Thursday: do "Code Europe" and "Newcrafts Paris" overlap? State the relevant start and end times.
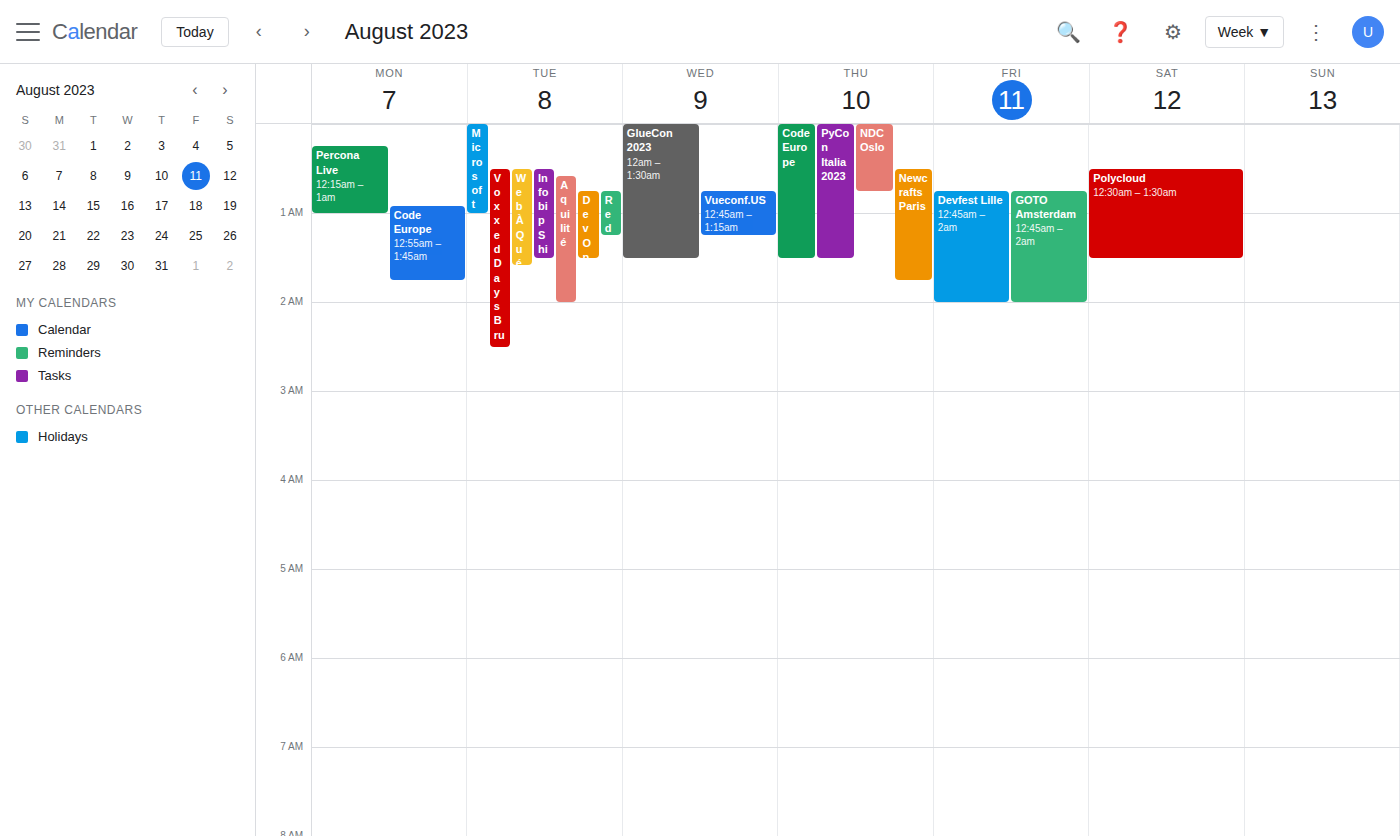
"Newcrafts Paris" starts at 00:30, before "Code Europe" ends at 01:30 -- they overlap.